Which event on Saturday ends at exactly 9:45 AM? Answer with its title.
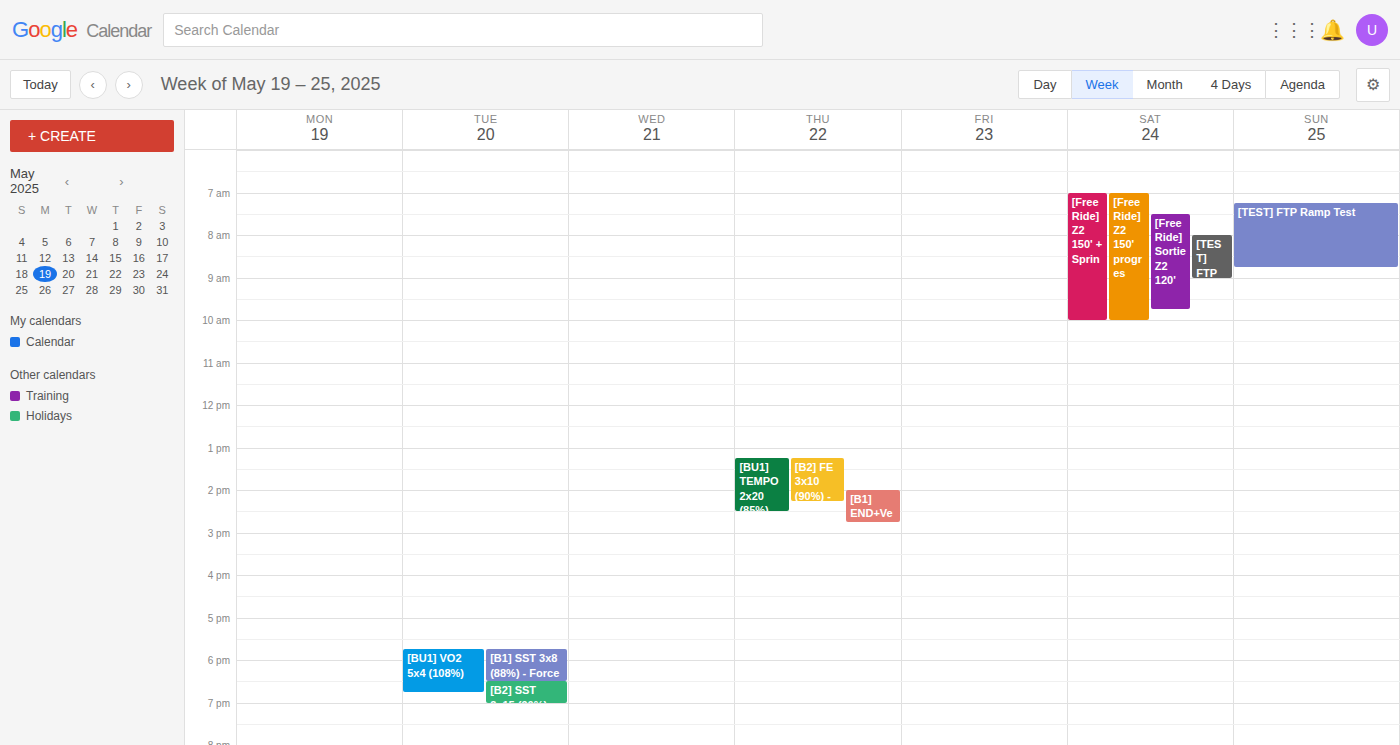
"[FreeRide] Sortie Z2 120'"